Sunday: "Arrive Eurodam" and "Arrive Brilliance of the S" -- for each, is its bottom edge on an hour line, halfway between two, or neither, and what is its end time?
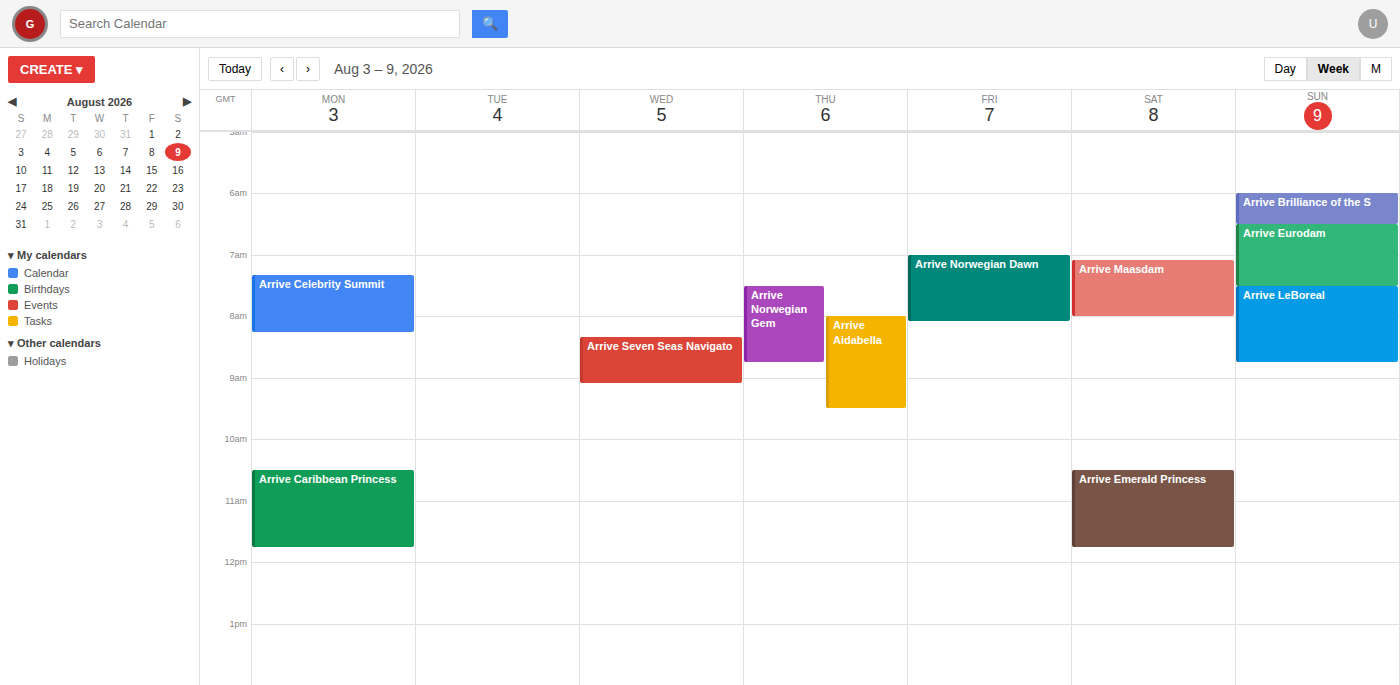
"Arrive Eurodam": 7:30 AM, halfway between the 7 AM and 8 AM lines. "Arrive Brilliance of the S": 6:30 AM, halfway between the 6 AM and 7 AM lines.